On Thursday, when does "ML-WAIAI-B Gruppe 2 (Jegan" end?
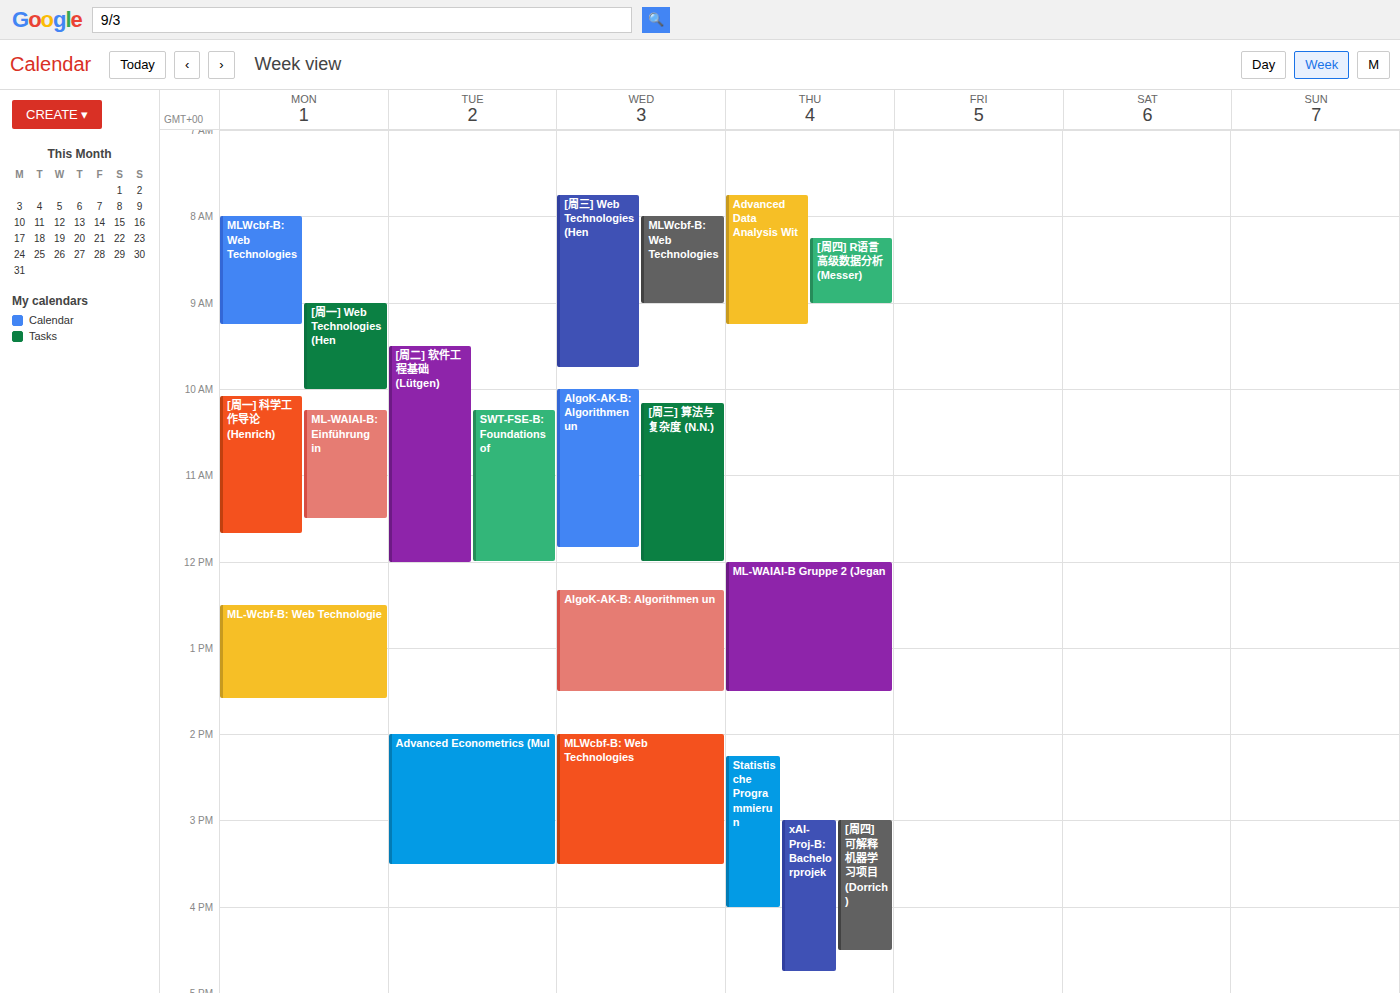
1:30 PM